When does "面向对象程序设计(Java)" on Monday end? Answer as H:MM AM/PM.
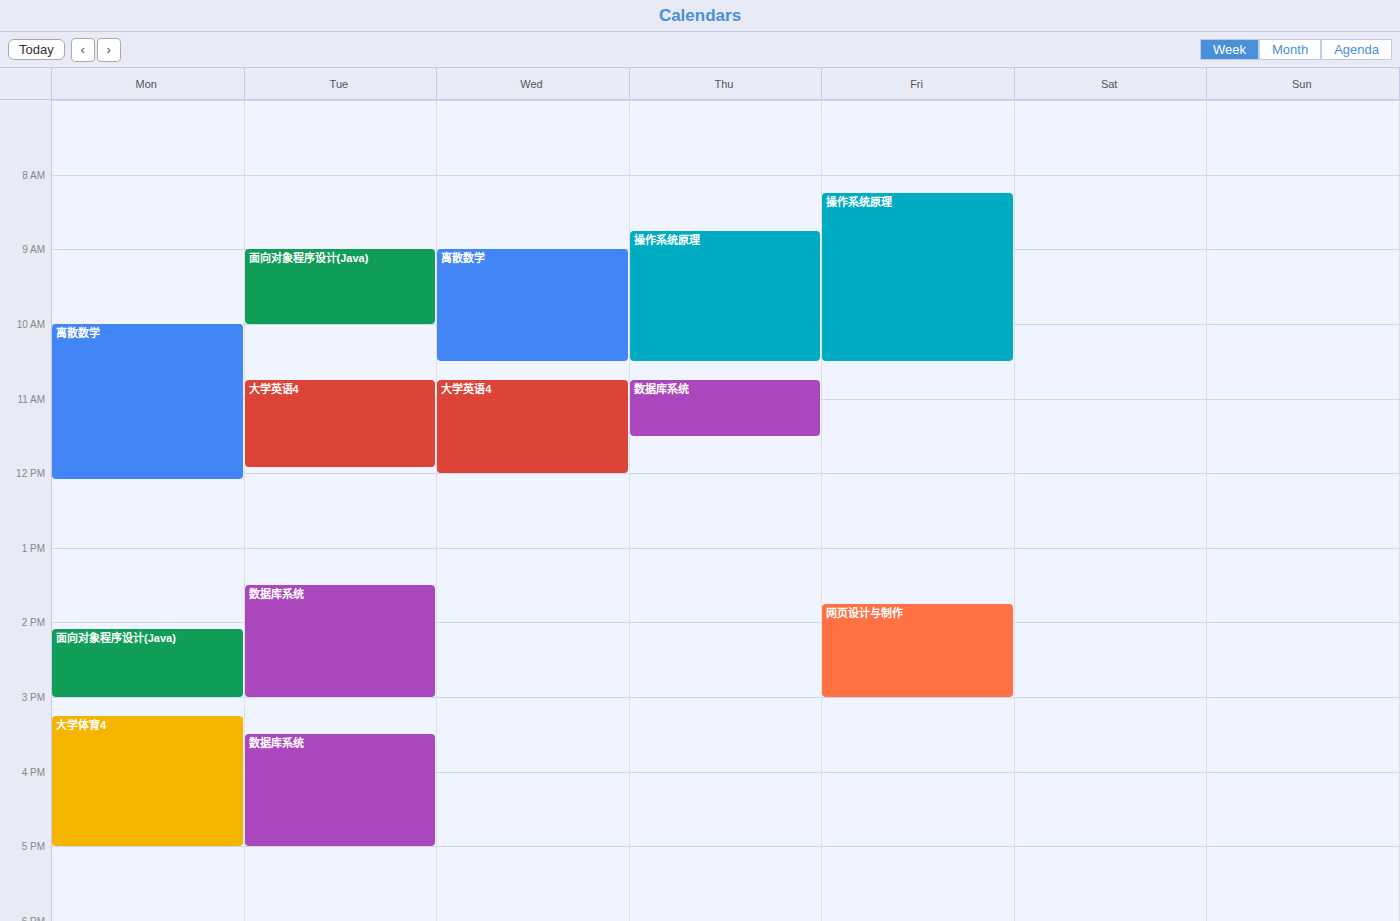
3:00 PM